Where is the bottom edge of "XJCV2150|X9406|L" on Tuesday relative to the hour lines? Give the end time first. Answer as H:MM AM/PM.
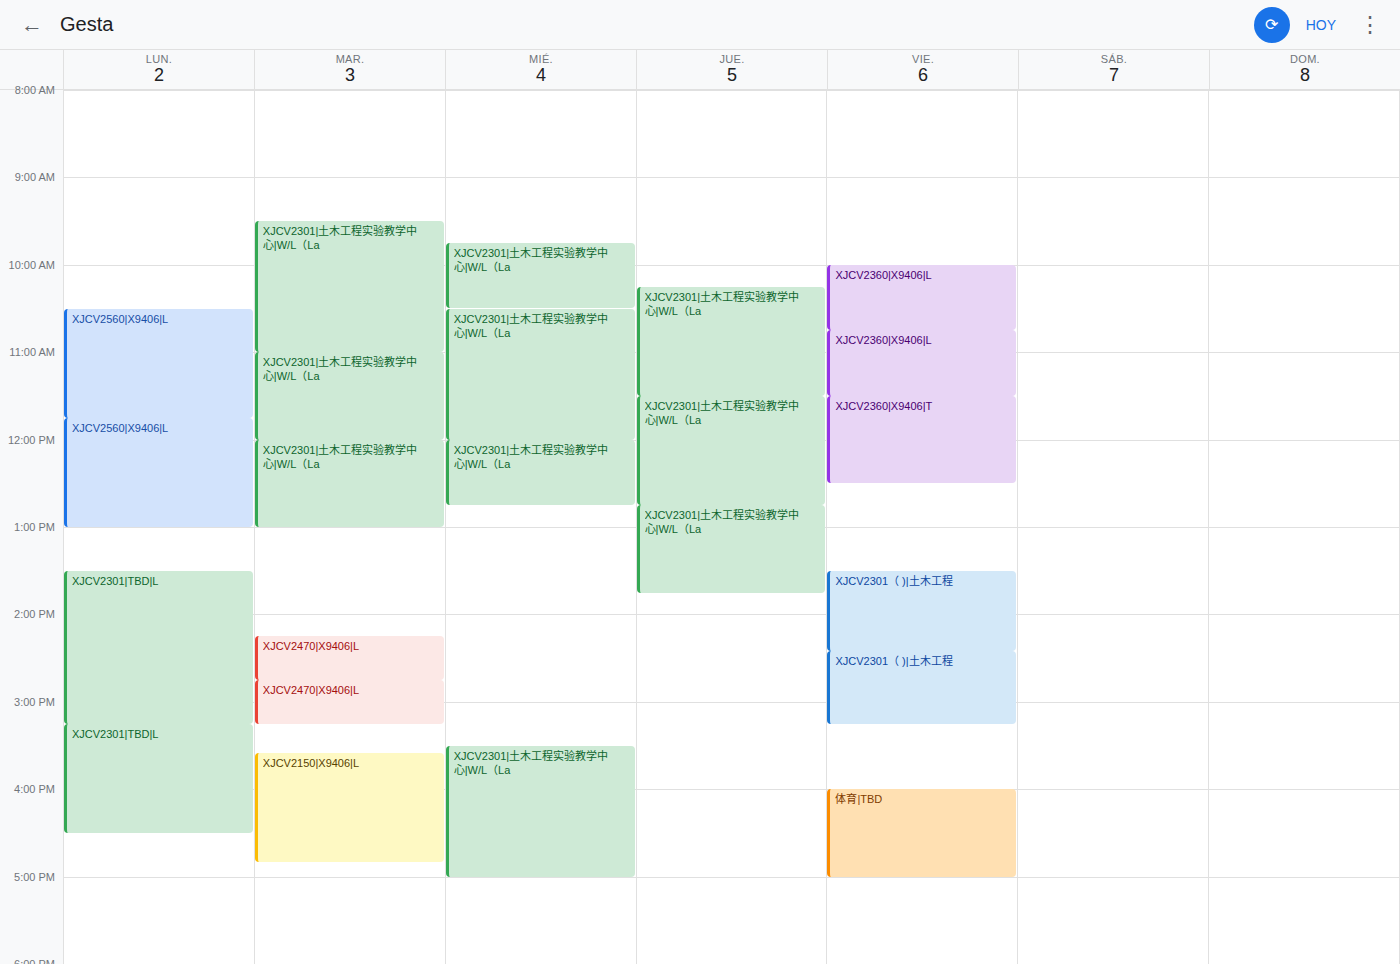
4:50 PM -- neither: 50 minutes below the 4 PM line and 10 minutes above the 5 PM line.